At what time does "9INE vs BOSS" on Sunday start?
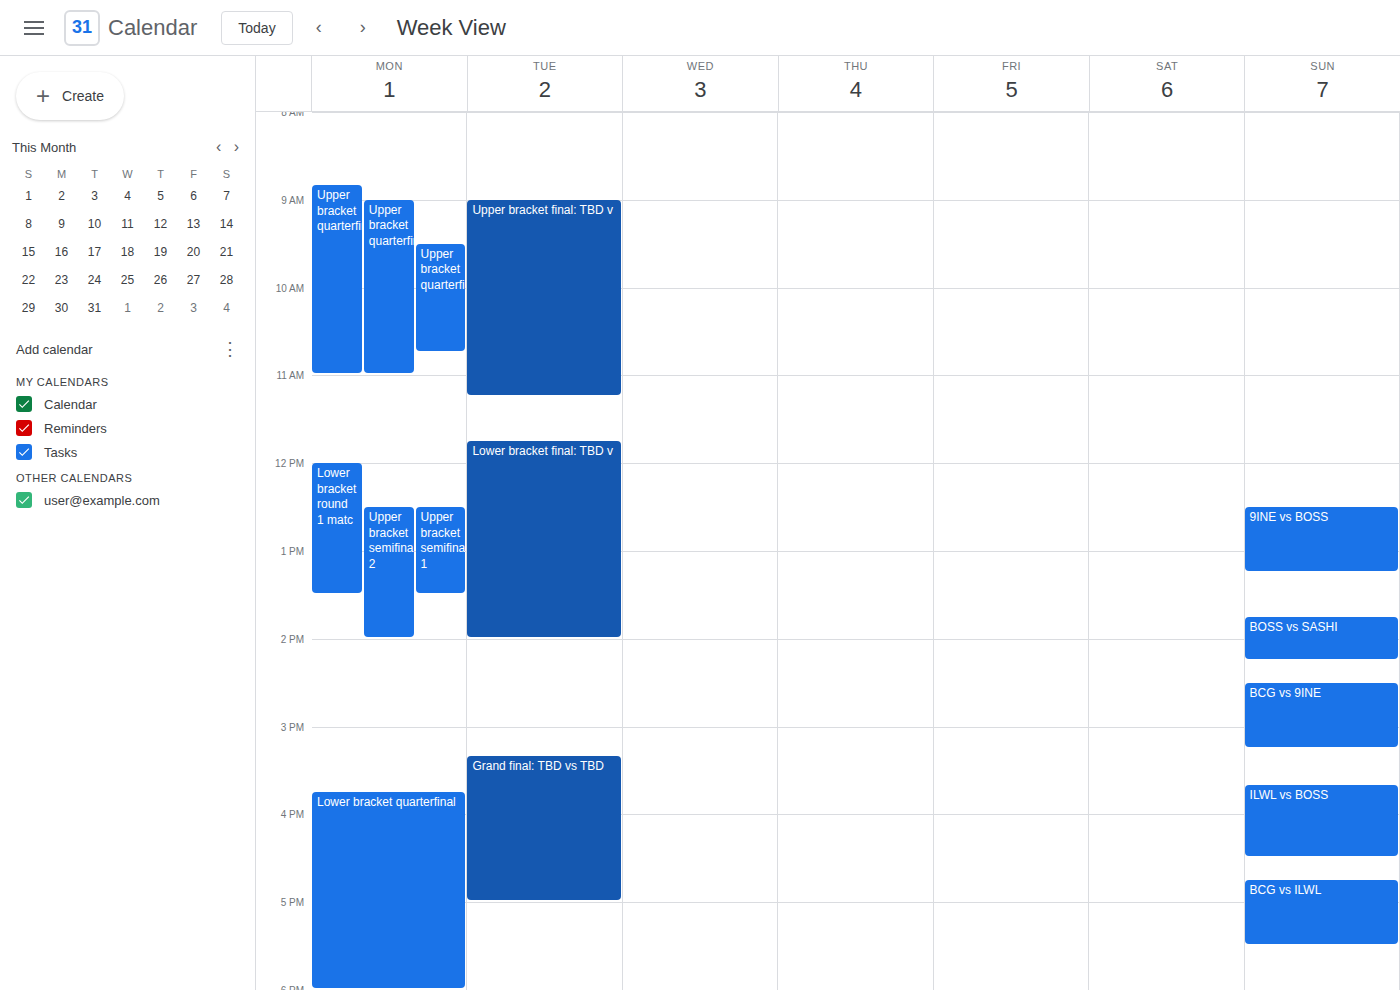
12:30 PM